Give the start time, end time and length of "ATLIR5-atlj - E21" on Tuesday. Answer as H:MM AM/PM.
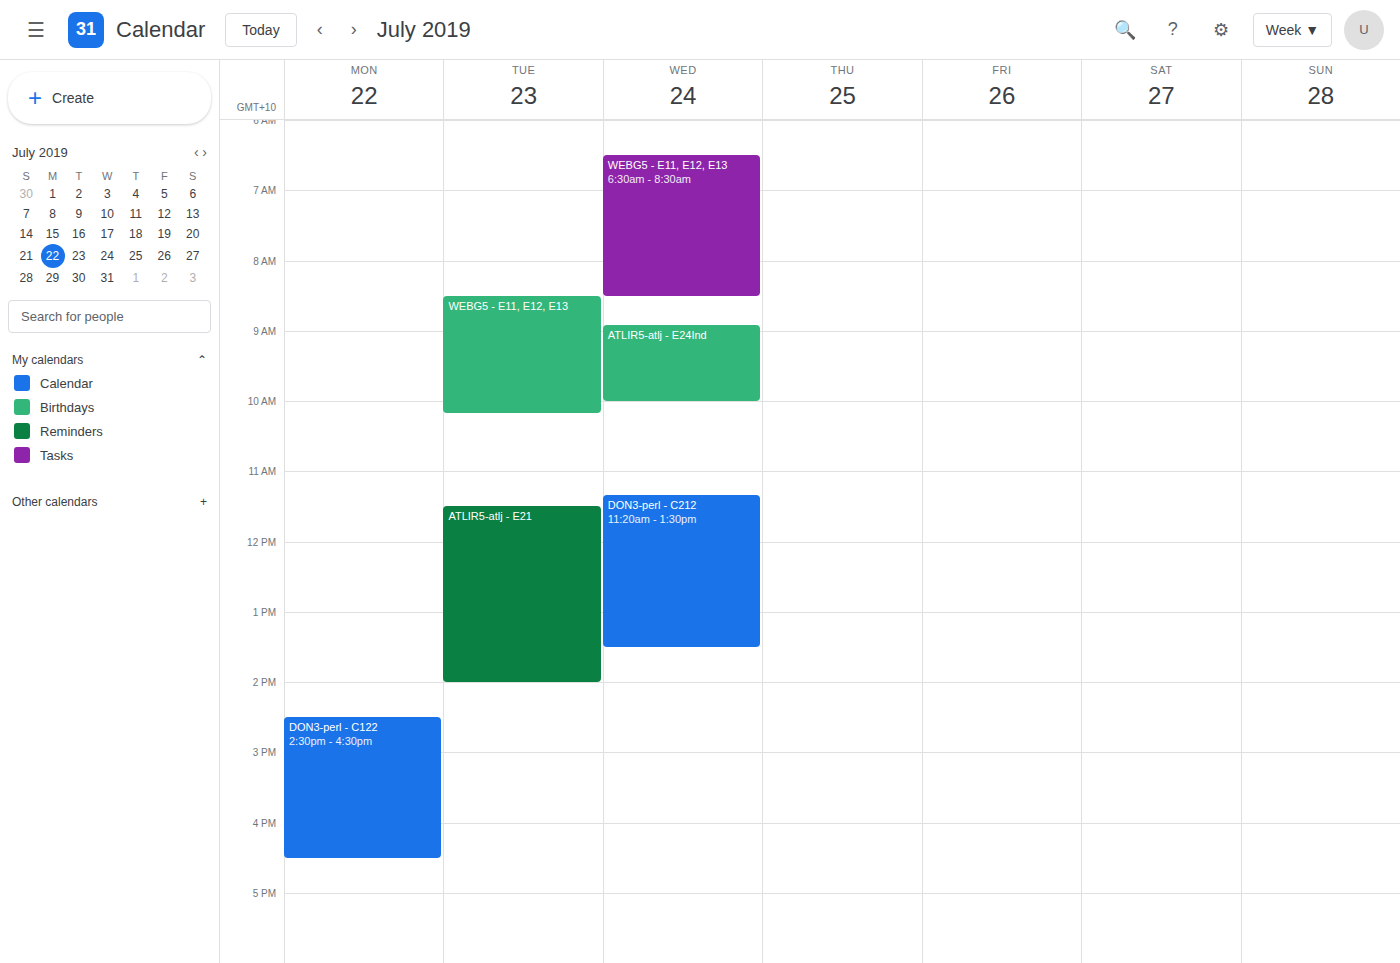
11:30 AM to 2:00 PM, 2 hours 30 minutes